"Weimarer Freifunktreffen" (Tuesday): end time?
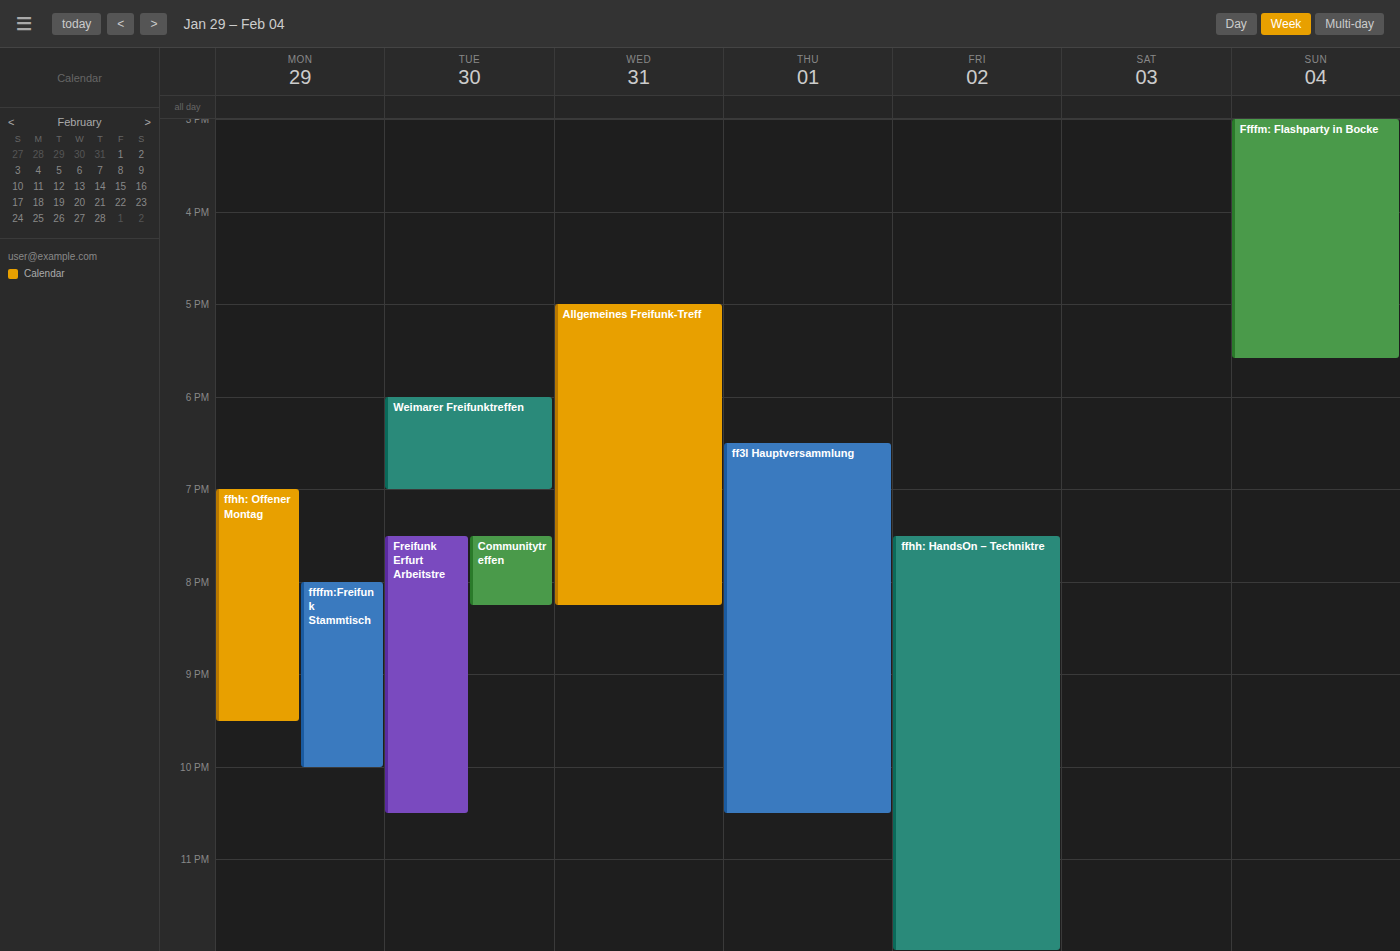
7:00 PM